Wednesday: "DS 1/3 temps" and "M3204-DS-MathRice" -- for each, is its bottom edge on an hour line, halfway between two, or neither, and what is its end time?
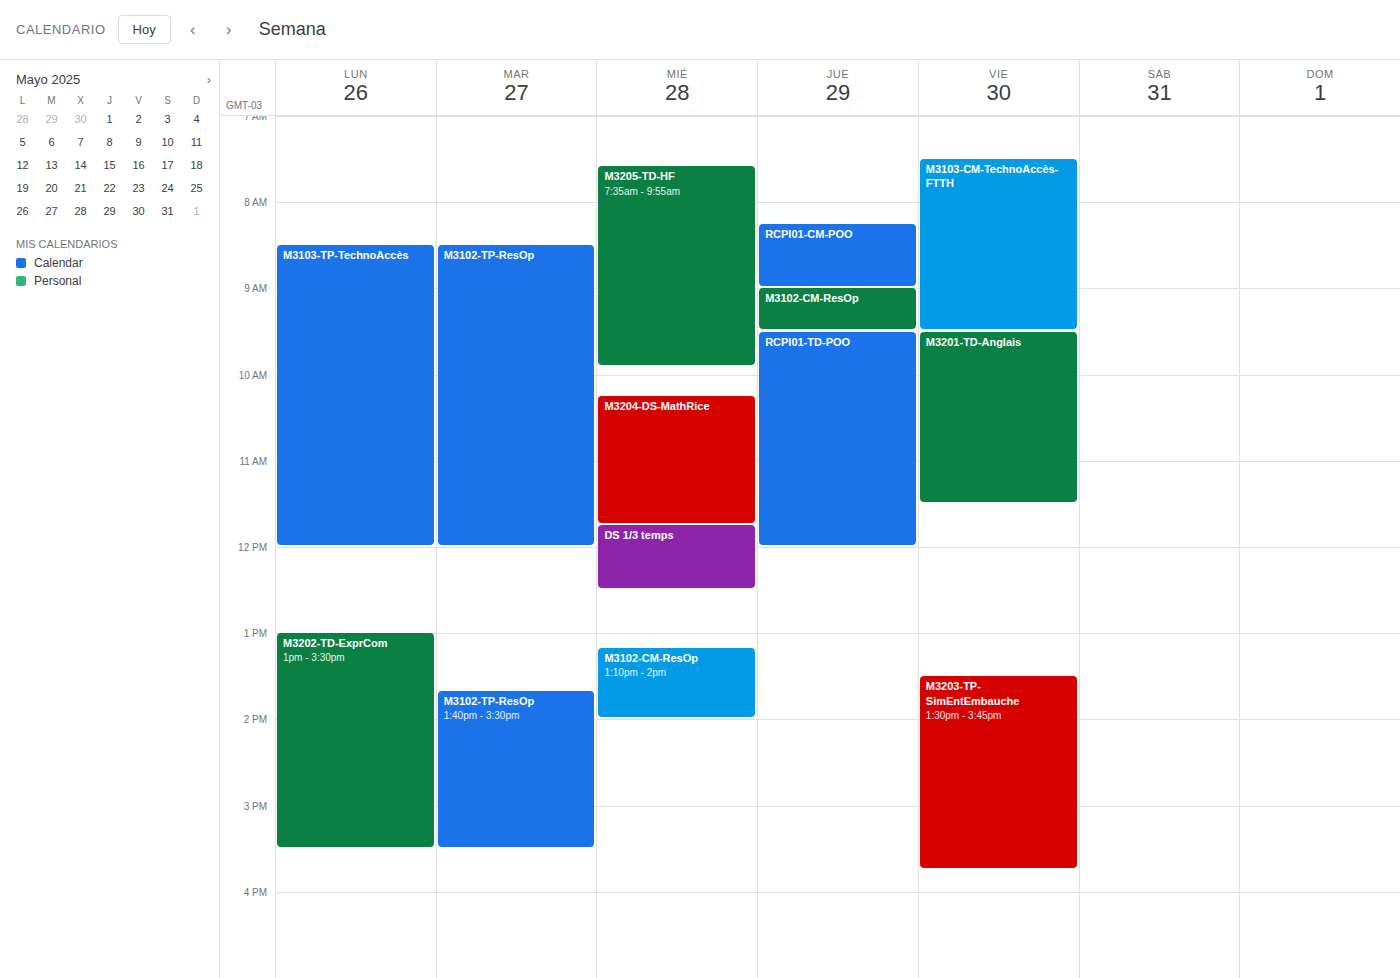
"DS 1/3 temps": 12:30 PM, halfway between the 12 PM and 1 PM lines. "M3204-DS-MathRice": 11:45 AM, neither: three quarters of the way from the 11 AM line to the 12 PM line.